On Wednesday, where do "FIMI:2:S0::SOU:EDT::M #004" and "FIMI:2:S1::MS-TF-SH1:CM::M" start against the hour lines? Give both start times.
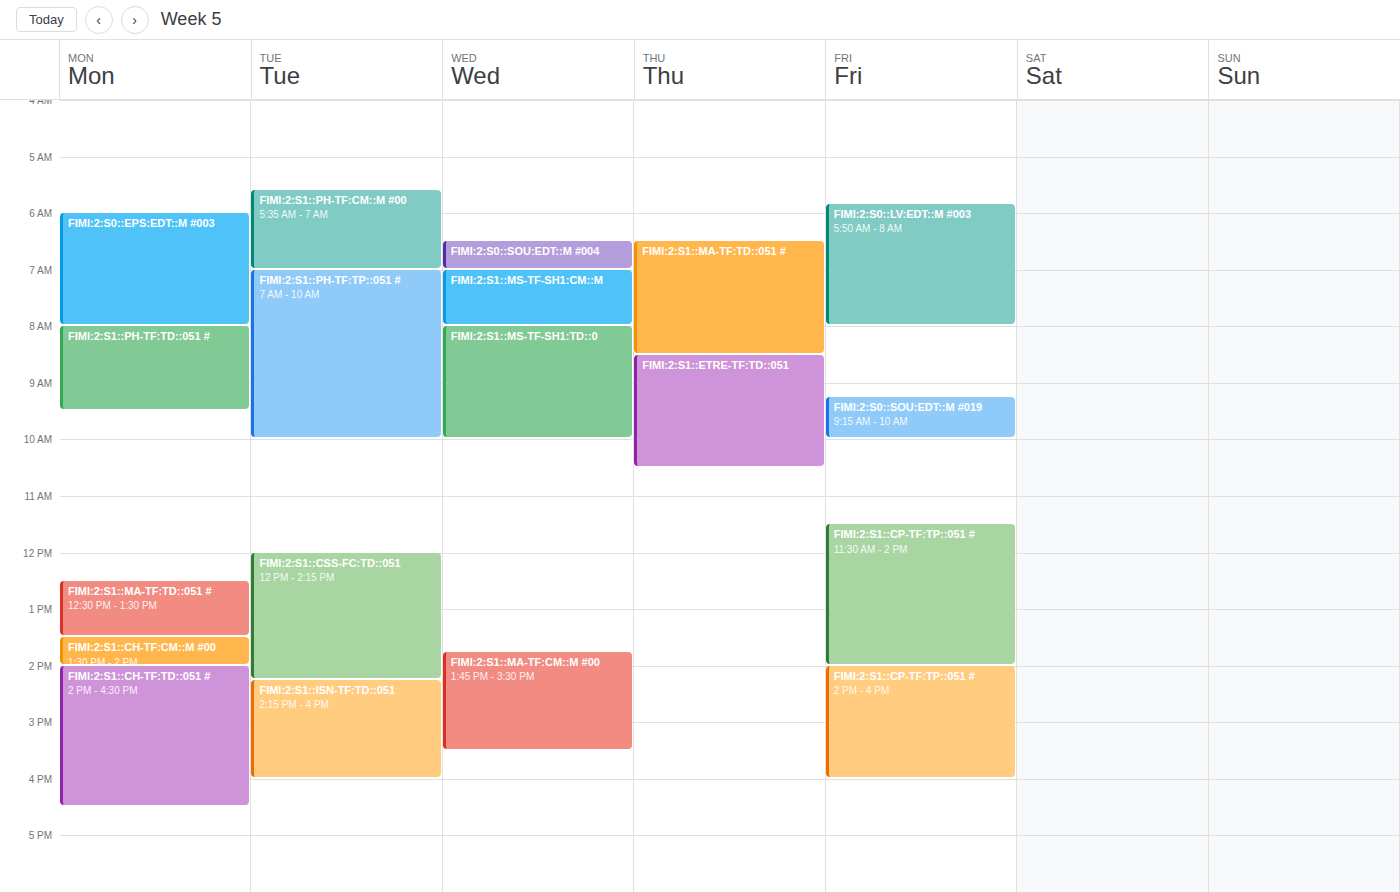
"FIMI:2:S0::SOU:EDT::M #004": 6:30 AM, halfway between the 6 AM and 7 AM lines. "FIMI:2:S1::MS-TF-SH1:CM::M": 7:00 AM, exactly on the 7 AM line.